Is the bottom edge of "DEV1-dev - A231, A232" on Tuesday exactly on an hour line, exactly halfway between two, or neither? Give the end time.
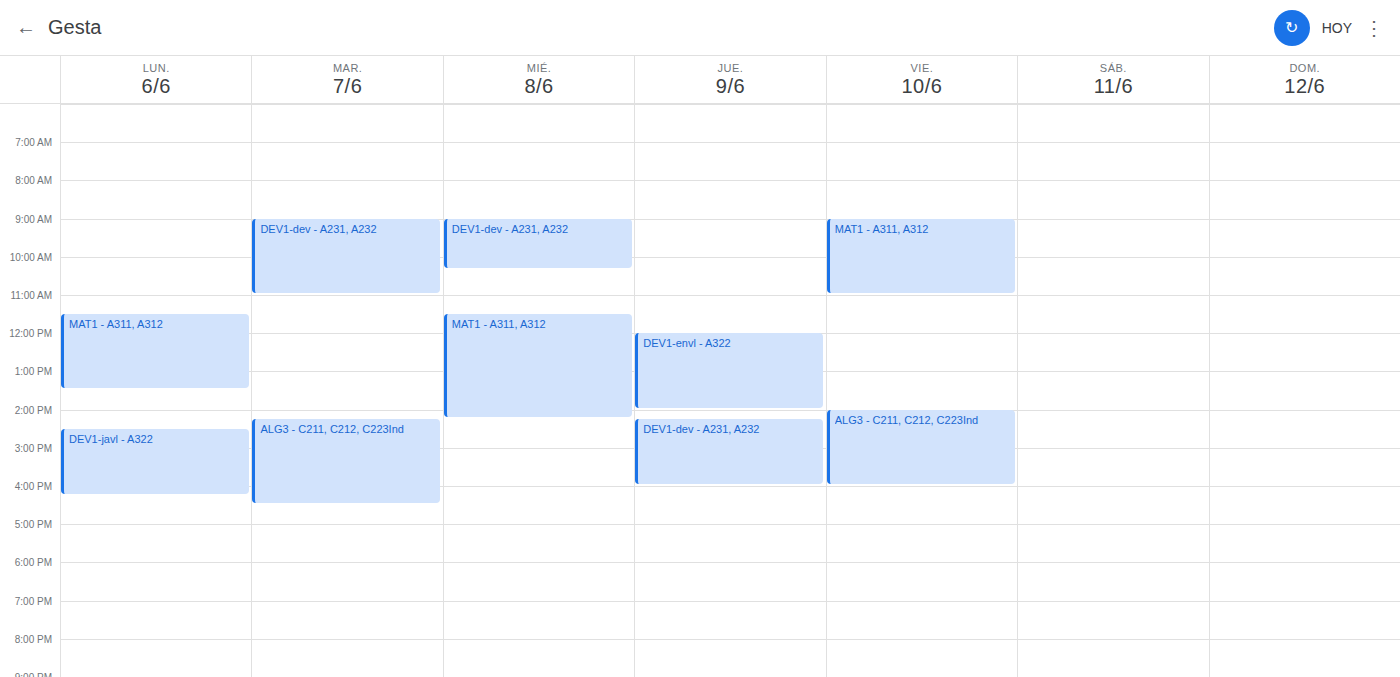
11:00 AM -- exactly on the 11 AM line.